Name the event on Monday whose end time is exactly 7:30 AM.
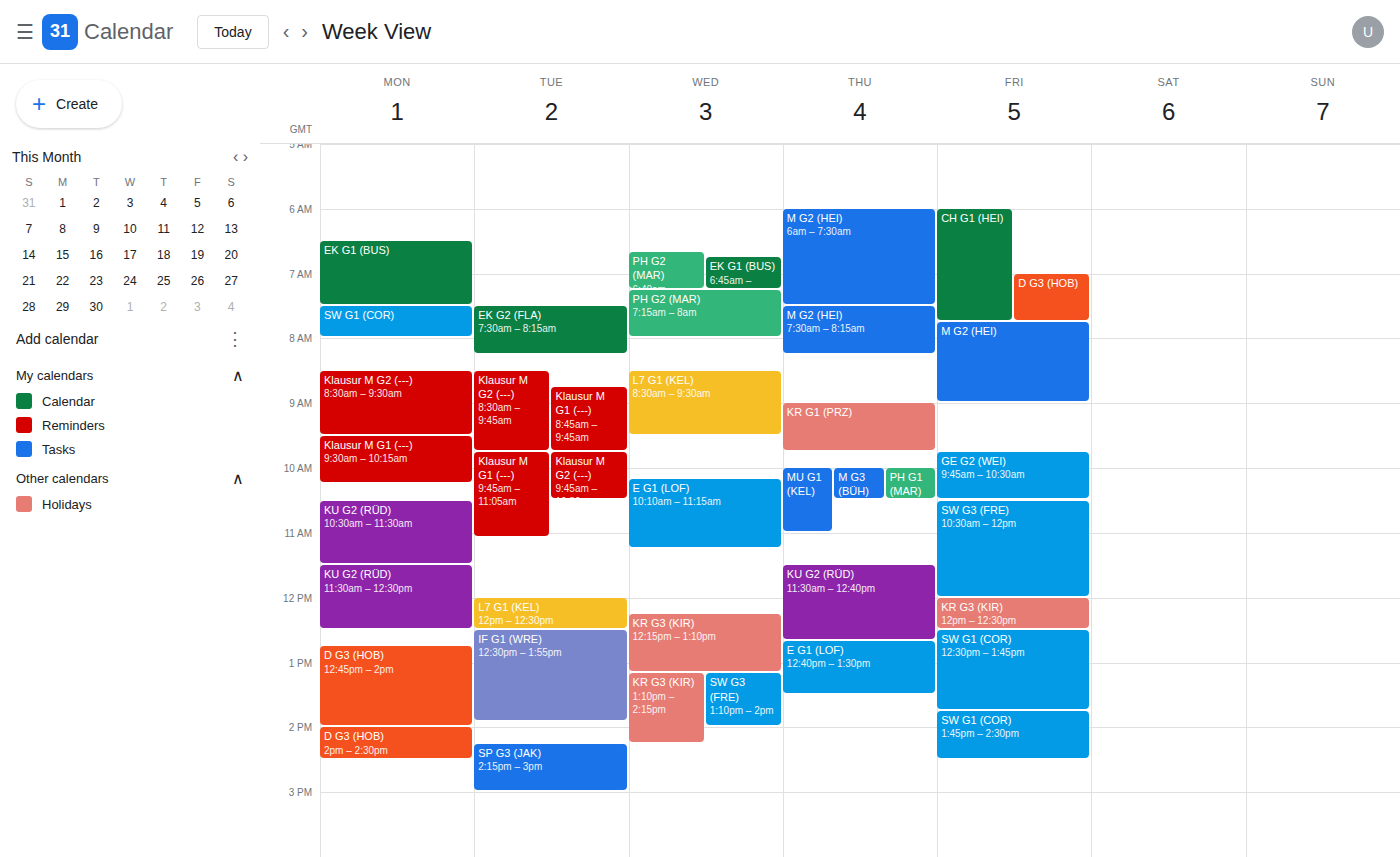
"EK G1 (BUS)"